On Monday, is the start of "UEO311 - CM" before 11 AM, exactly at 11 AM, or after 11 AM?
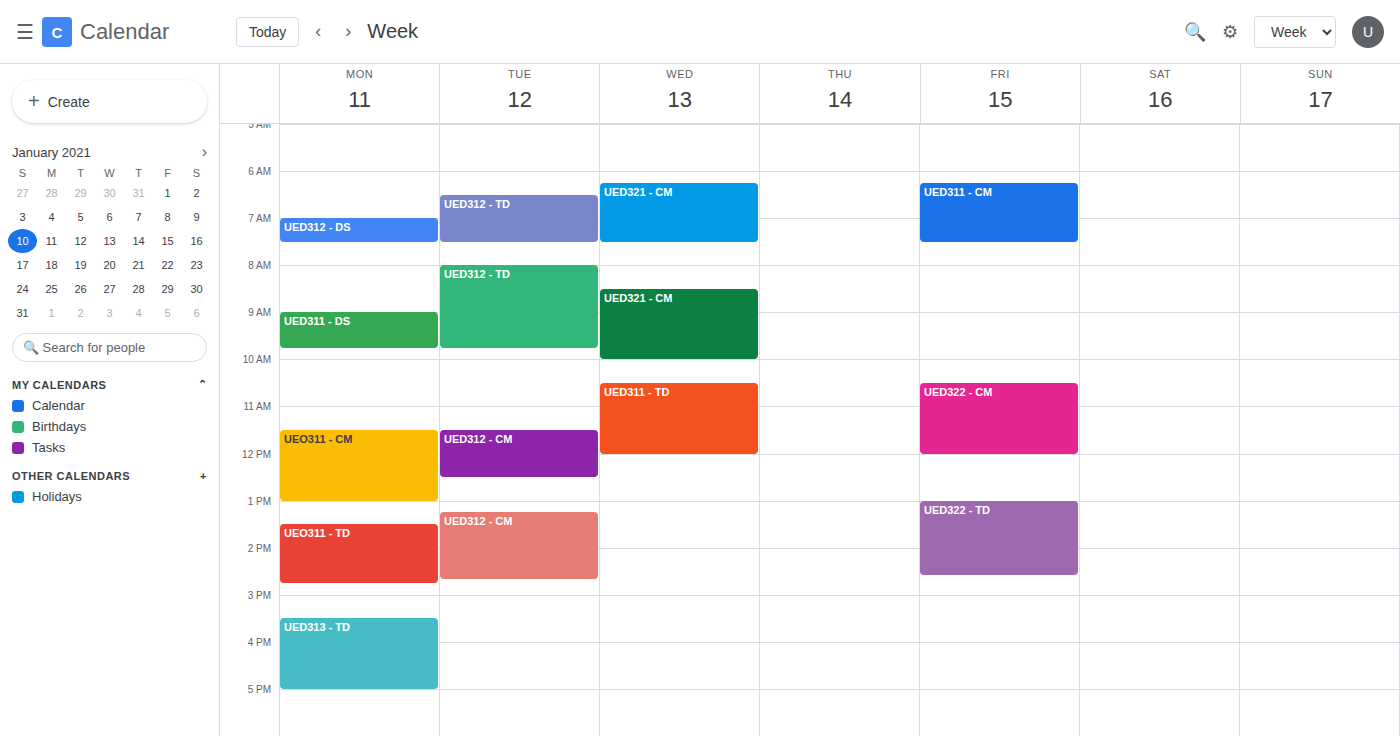
11:30 AM -- after 11 AM, 30 minutes below the 11 AM line.